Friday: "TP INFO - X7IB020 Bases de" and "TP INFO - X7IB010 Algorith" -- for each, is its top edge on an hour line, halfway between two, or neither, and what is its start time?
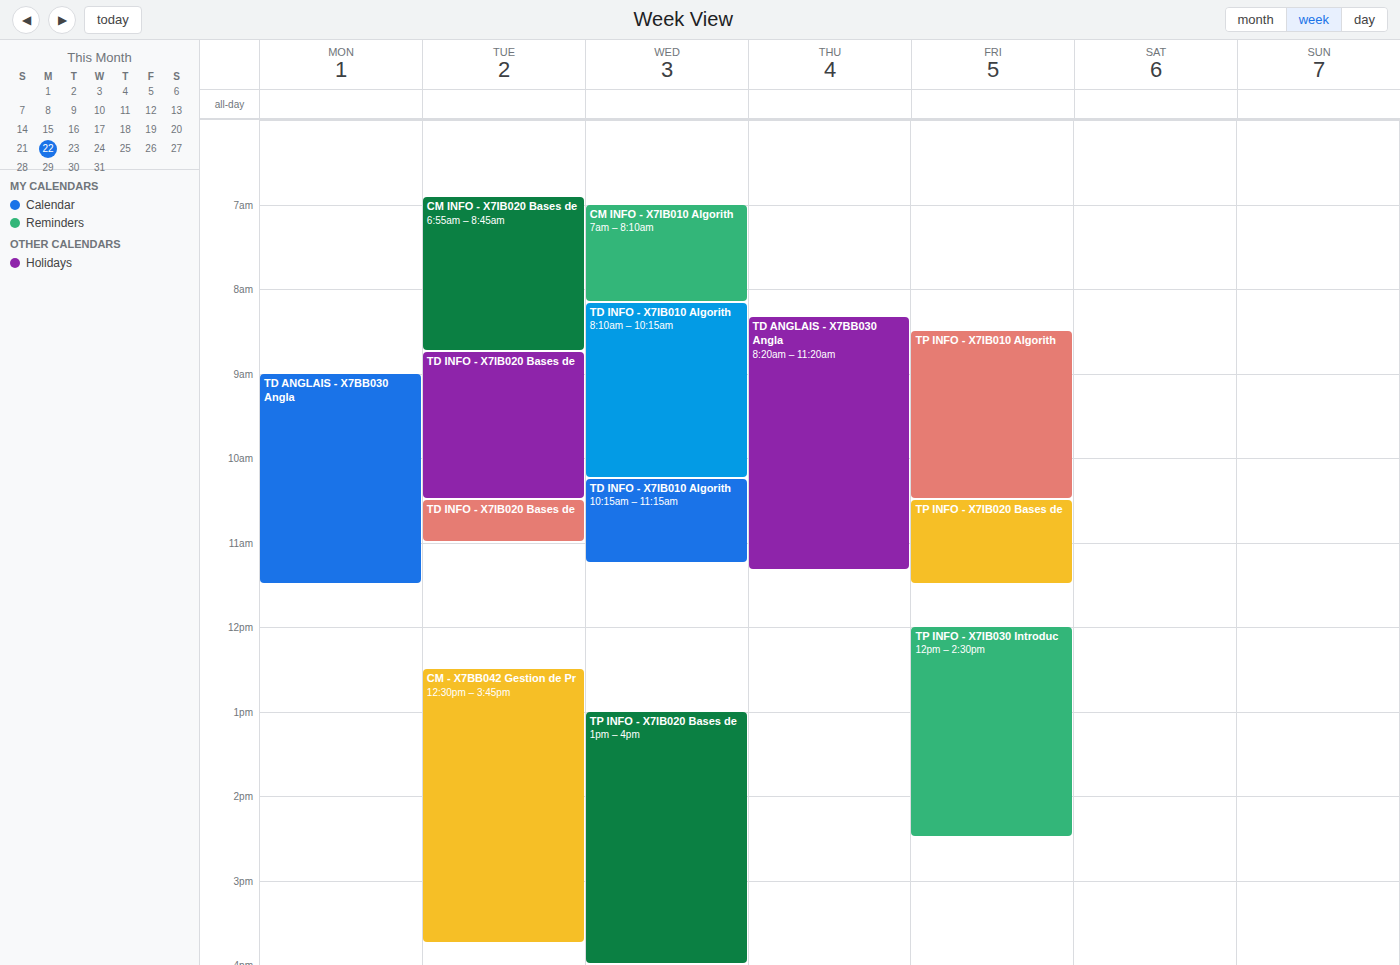
"TP INFO - X7IB020 Bases de": 10:30, halfway between the 10:00 and 11:00 lines. "TP INFO - X7IB010 Algorith": 08:30, halfway between the 08:00 and 09:00 lines.